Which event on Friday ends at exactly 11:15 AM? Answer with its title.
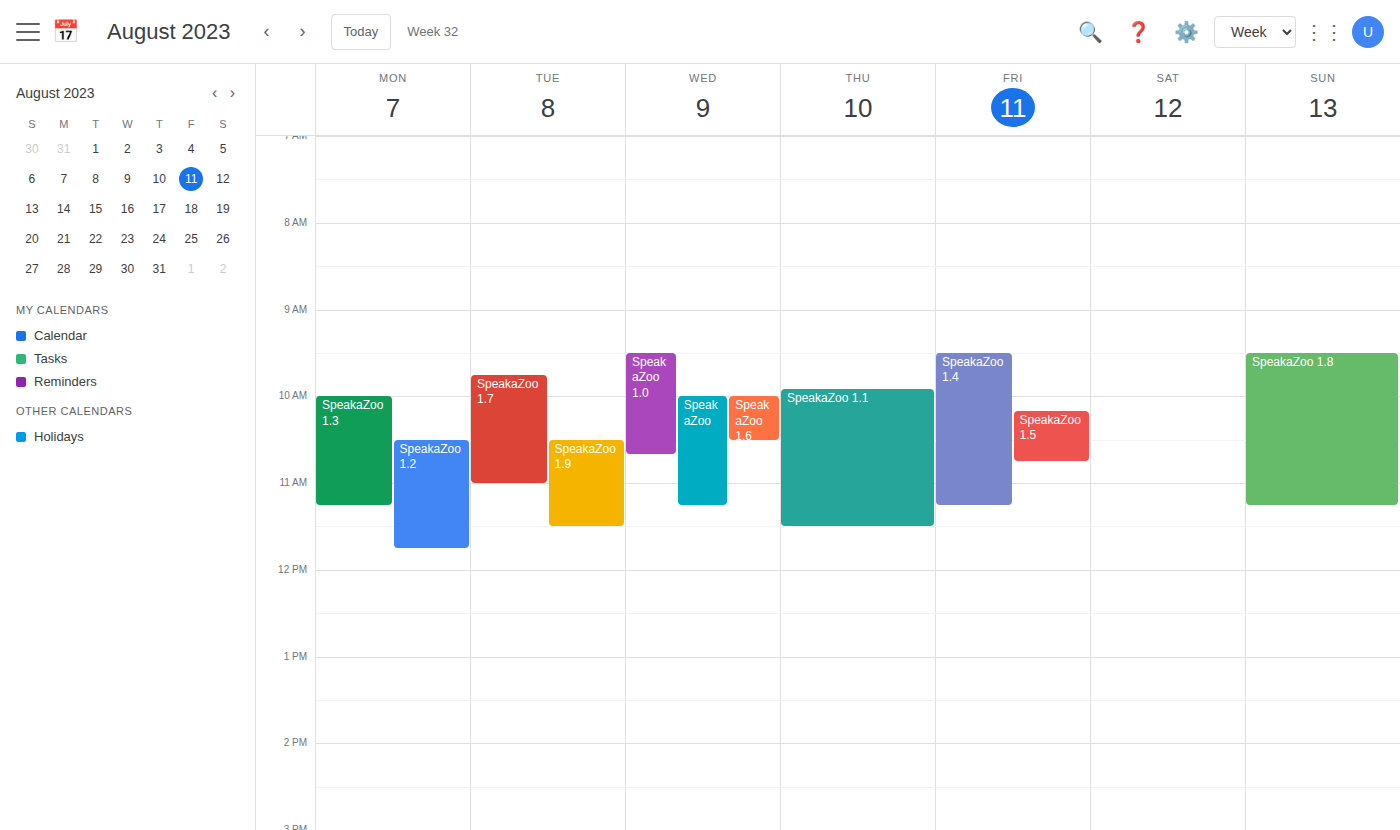
"SpeakaZoo 1.4"